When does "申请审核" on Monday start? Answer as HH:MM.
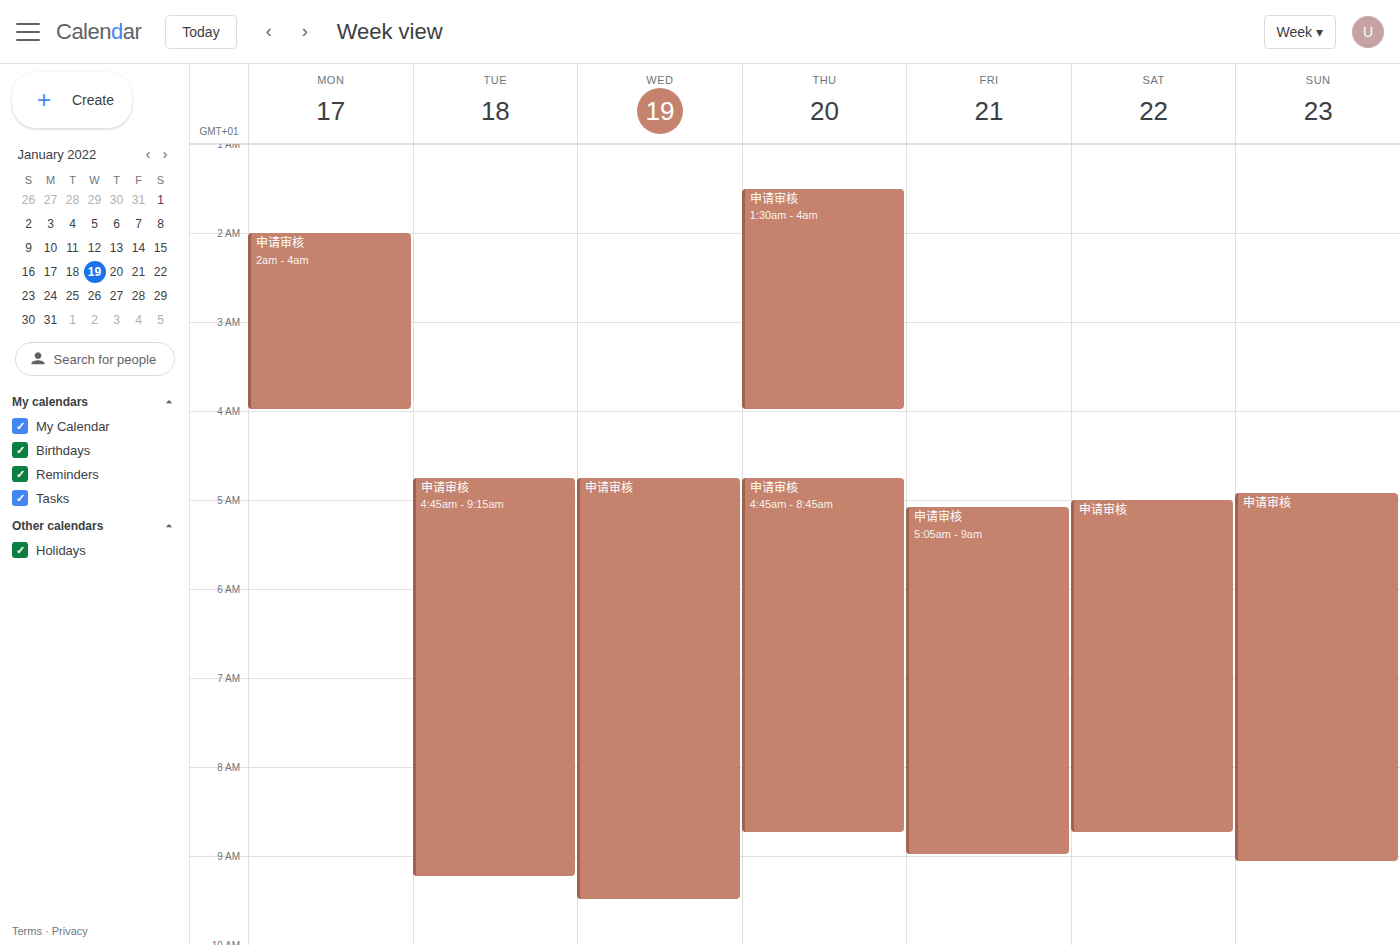
02:00